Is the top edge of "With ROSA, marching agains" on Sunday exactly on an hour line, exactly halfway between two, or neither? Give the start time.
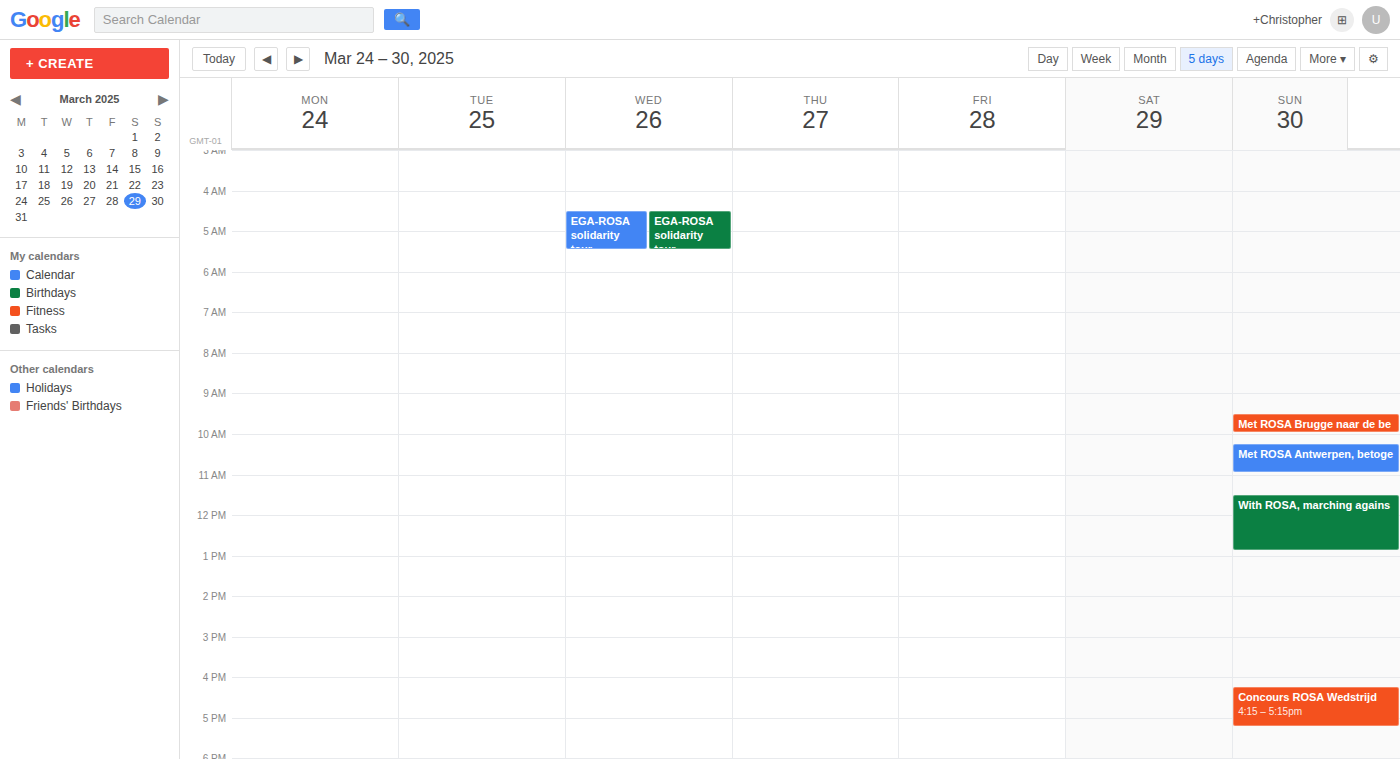
11:30 AM -- halfway between the 11 AM and 12 PM lines.